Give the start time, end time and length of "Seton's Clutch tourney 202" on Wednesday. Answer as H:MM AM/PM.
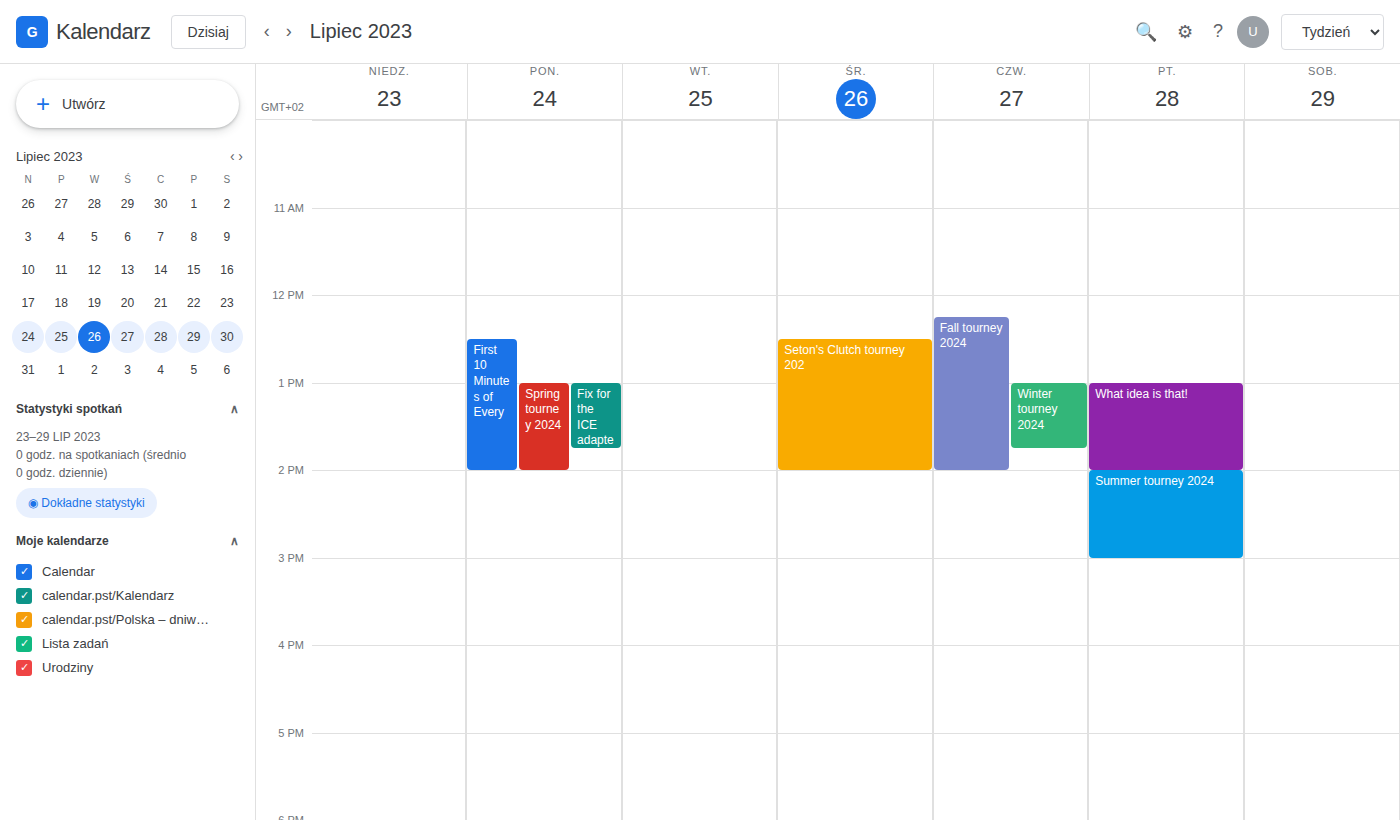
12:30 PM to 2:00 PM, 1 hour 30 minutes